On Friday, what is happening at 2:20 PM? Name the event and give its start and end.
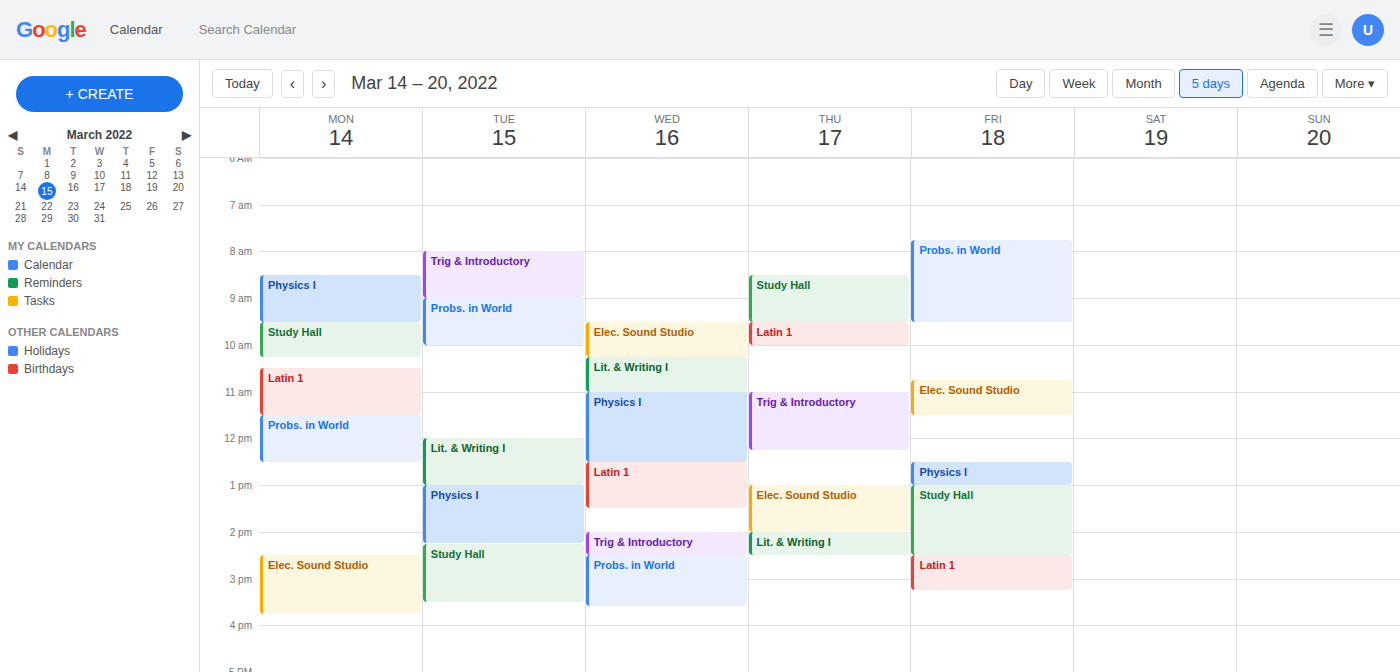
"Study Hall", 1:00 PM to 2:30 PM